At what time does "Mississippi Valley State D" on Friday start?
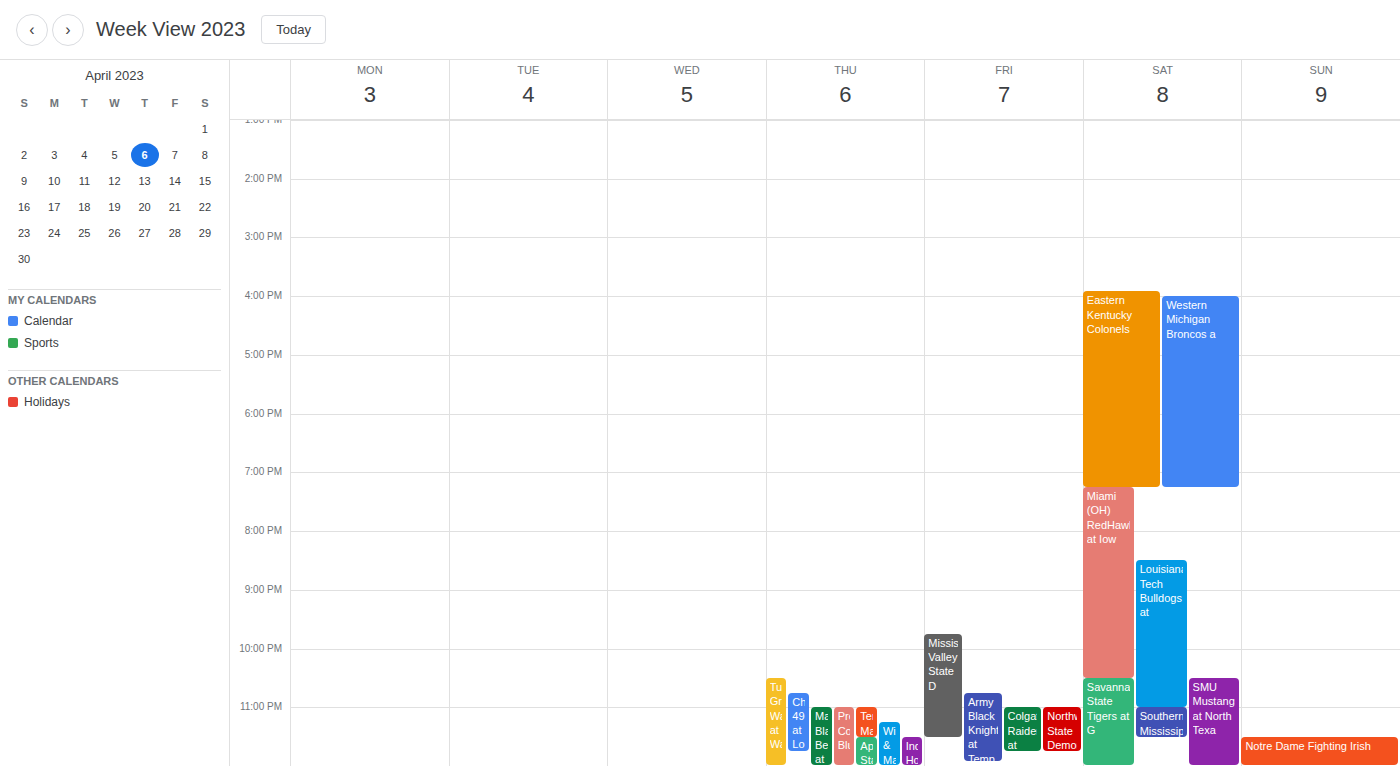
9:45 PM